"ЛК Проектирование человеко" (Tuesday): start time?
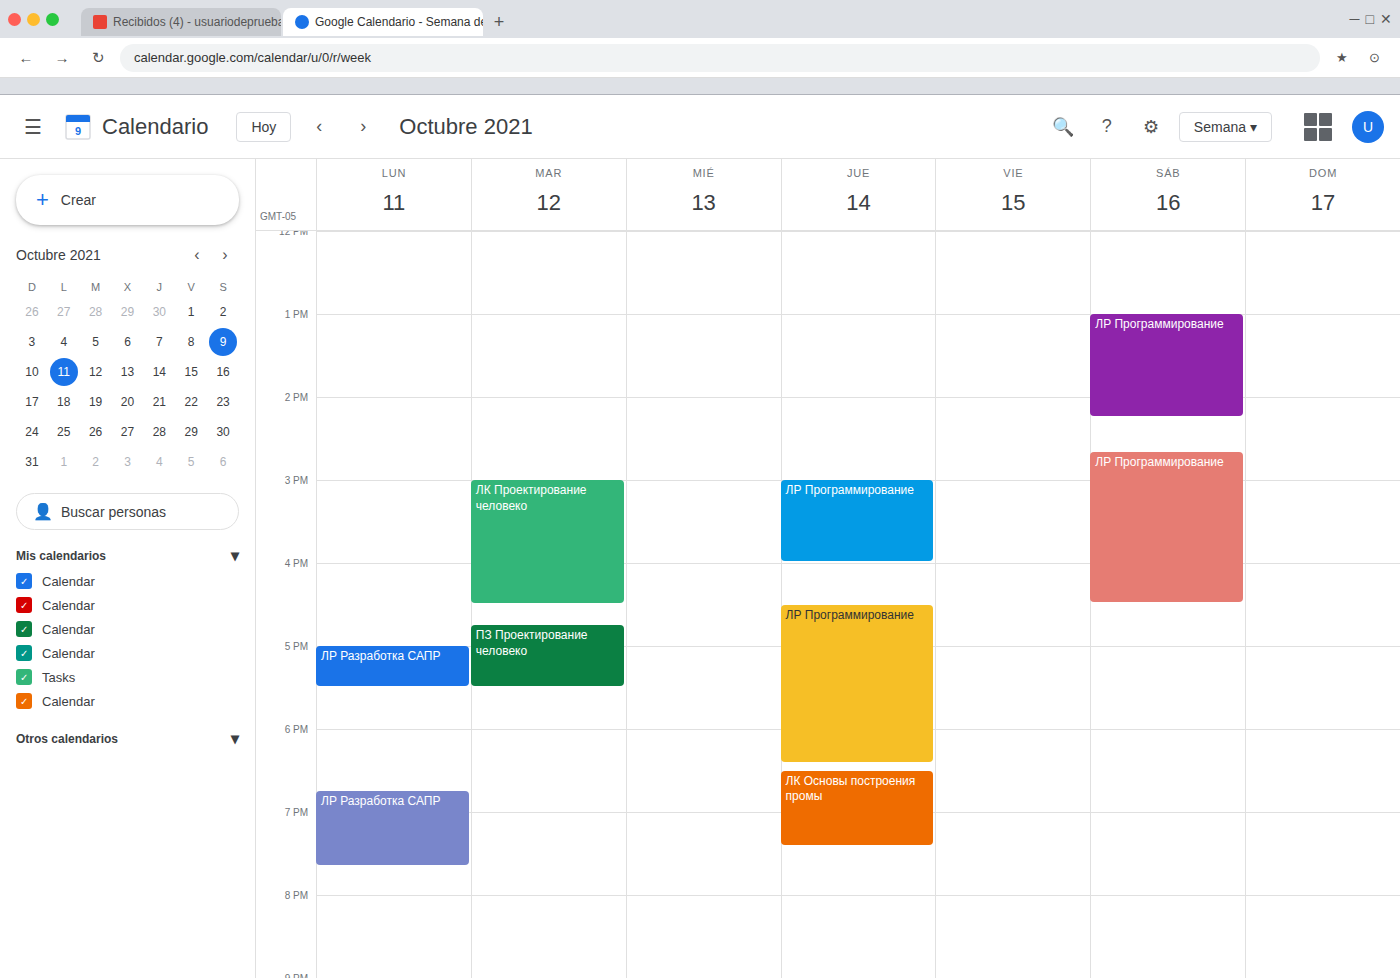
15:00